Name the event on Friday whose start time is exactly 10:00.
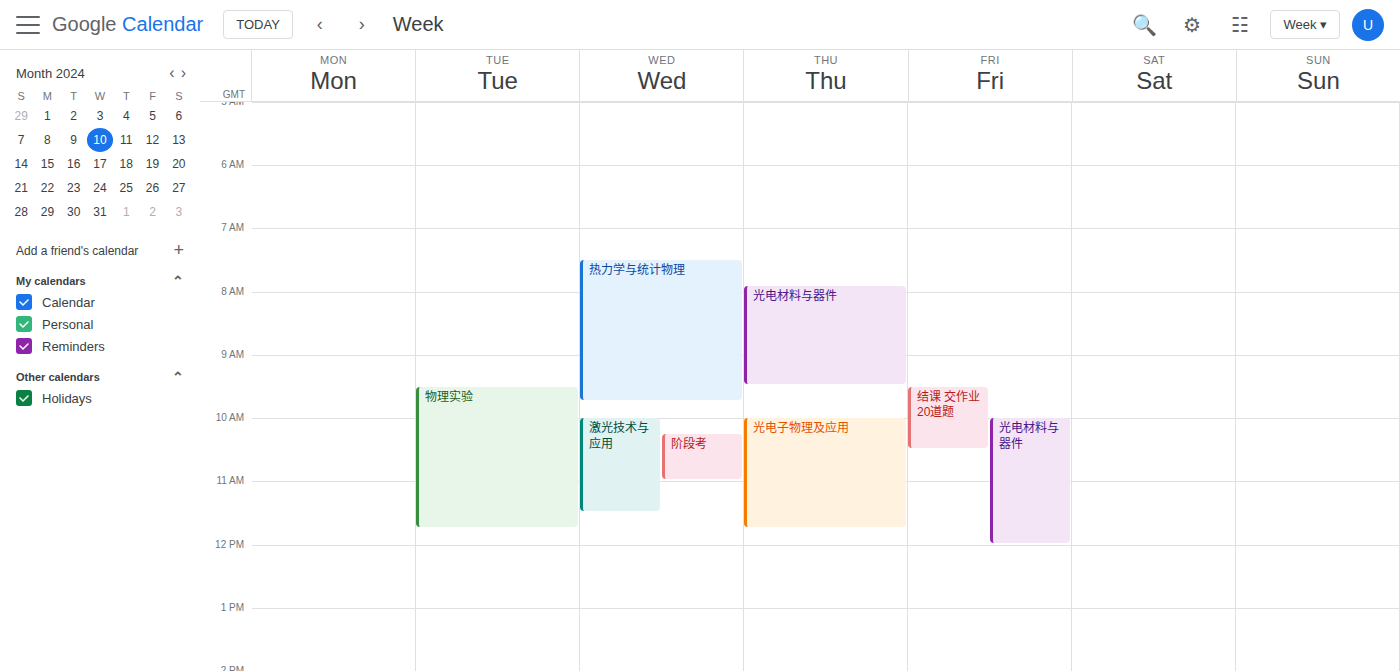
"光电材料与器件"